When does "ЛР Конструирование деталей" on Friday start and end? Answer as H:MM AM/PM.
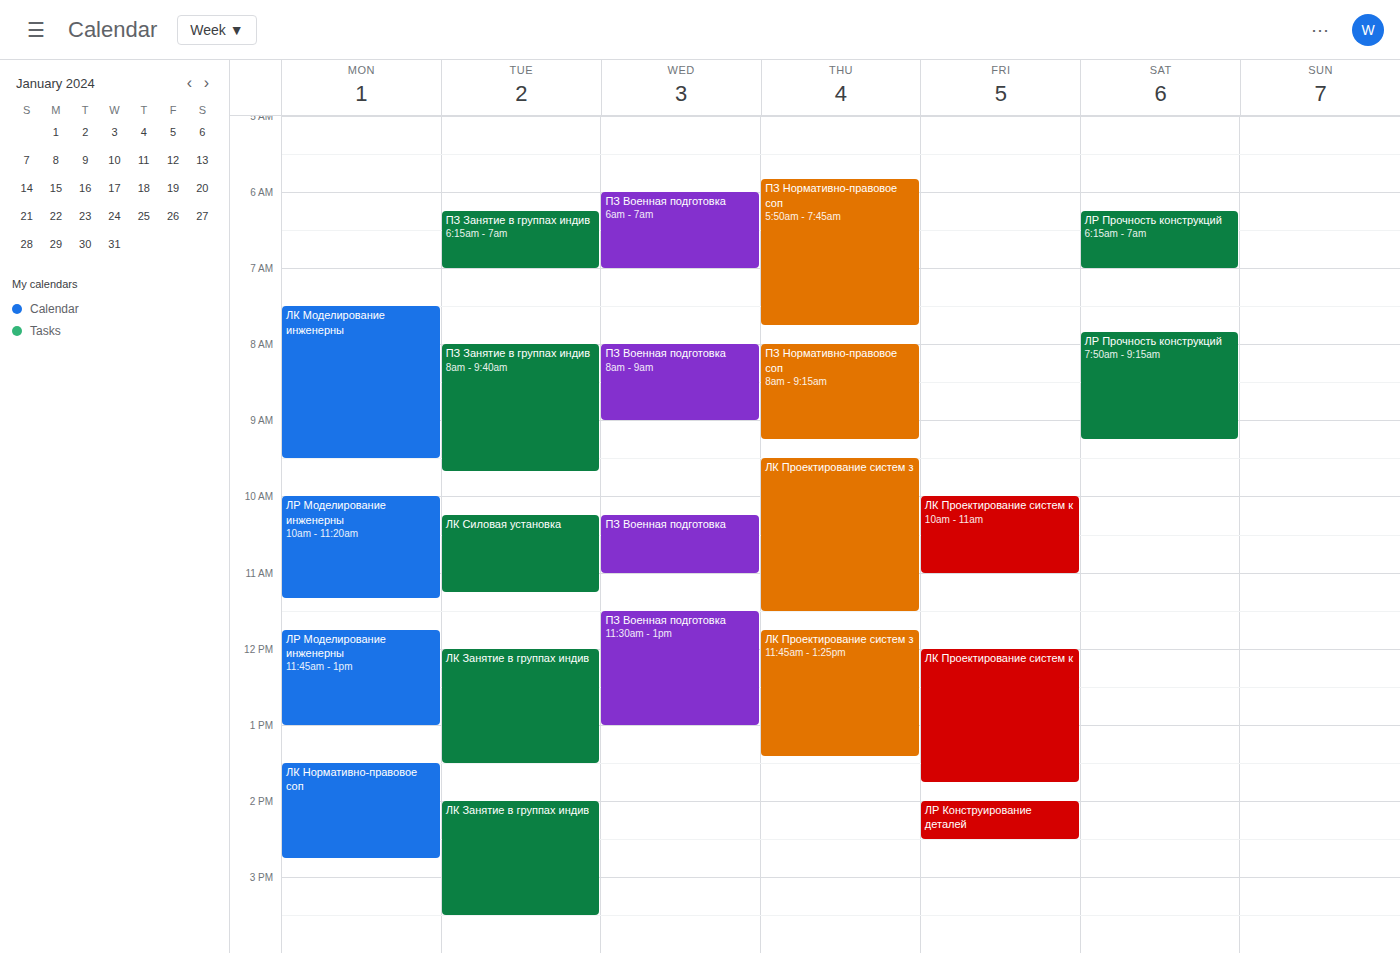
2:00 PM to 2:30 PM